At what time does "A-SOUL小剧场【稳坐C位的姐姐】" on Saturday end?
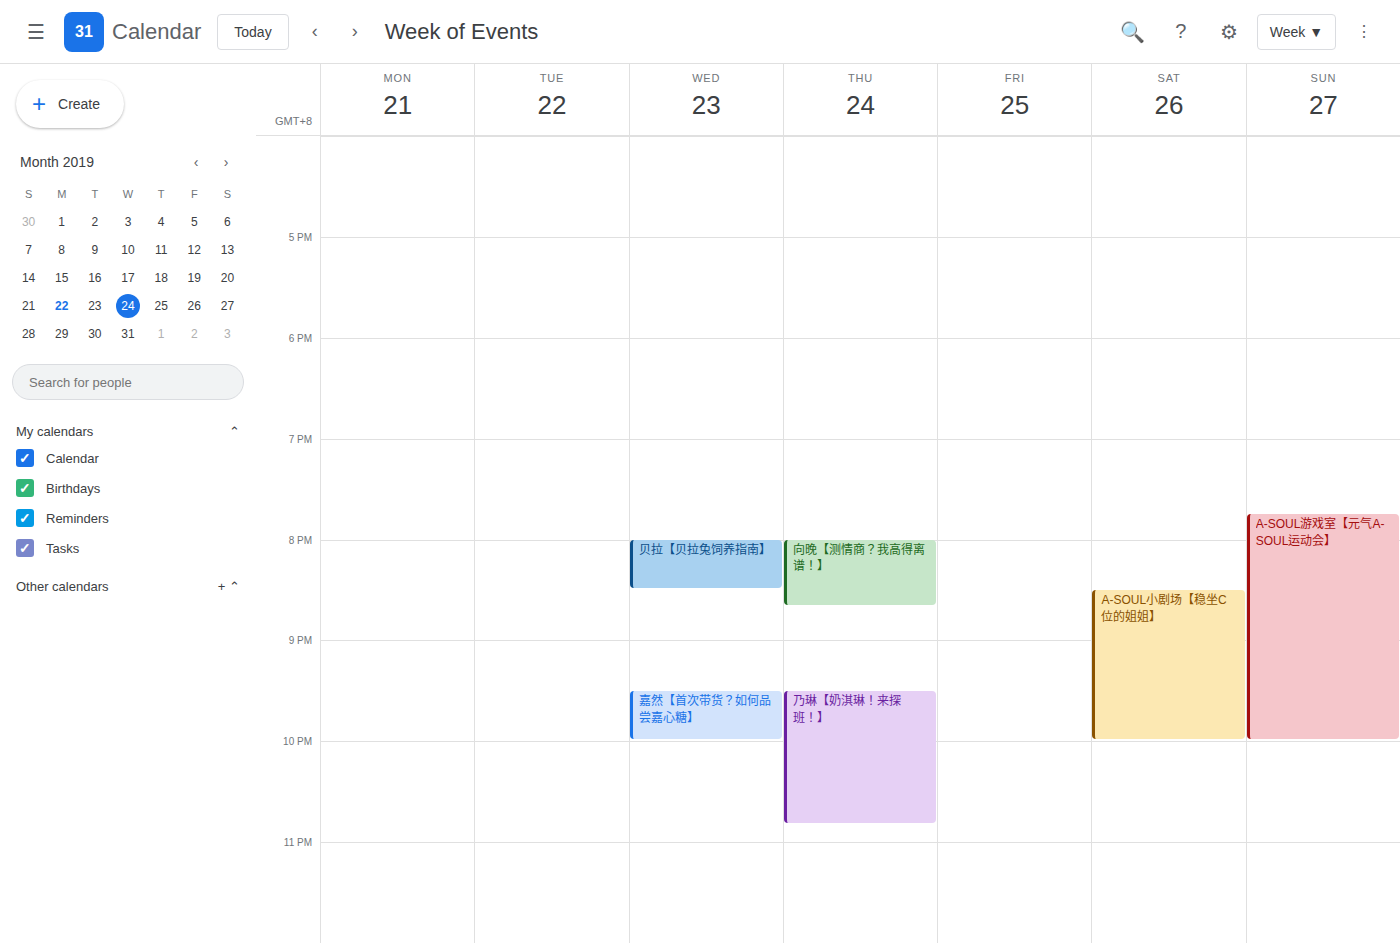
10:00 PM